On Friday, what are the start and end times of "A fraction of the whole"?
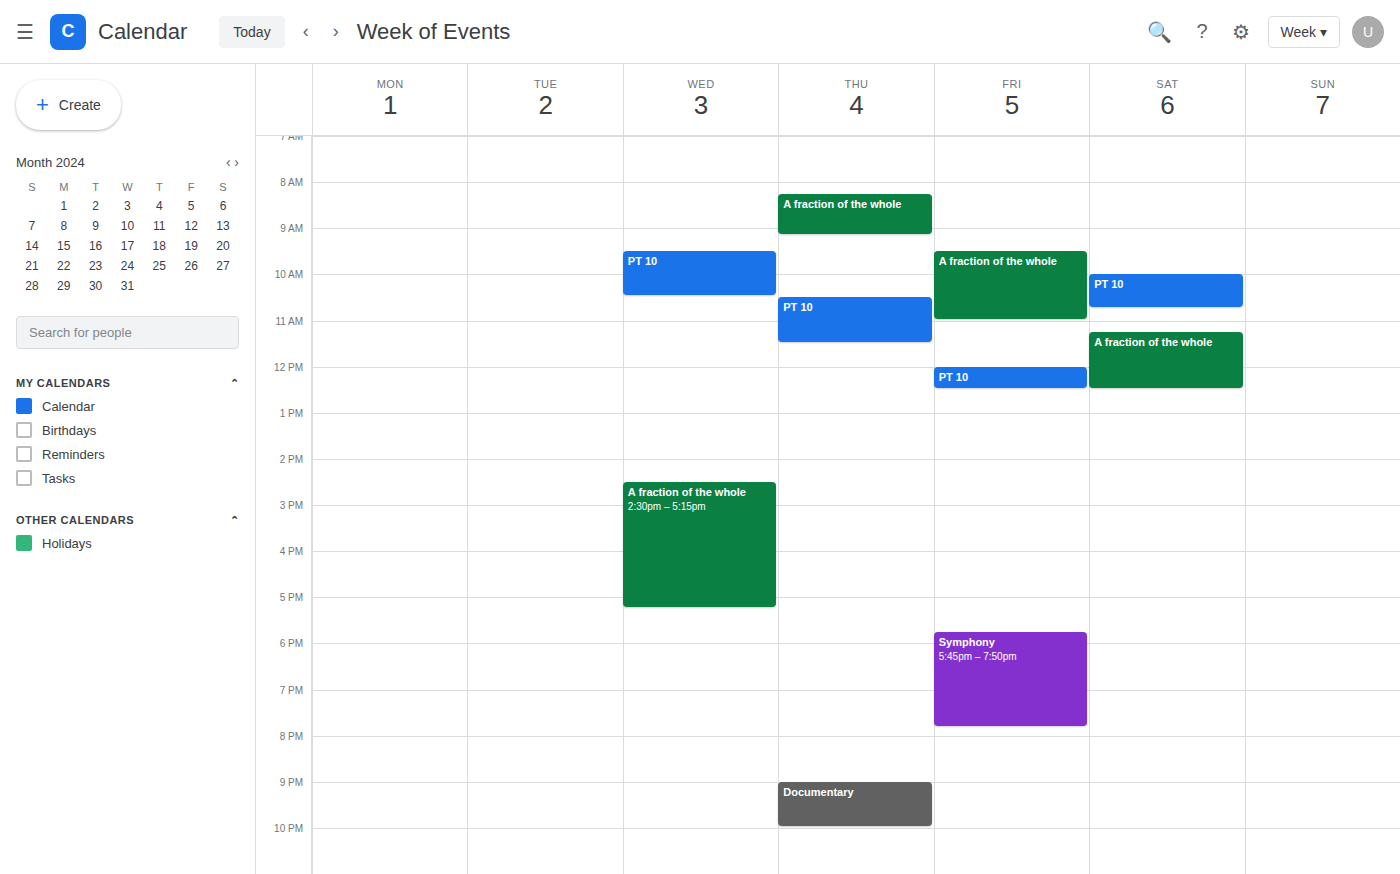
9:30 AM to 11:00 AM